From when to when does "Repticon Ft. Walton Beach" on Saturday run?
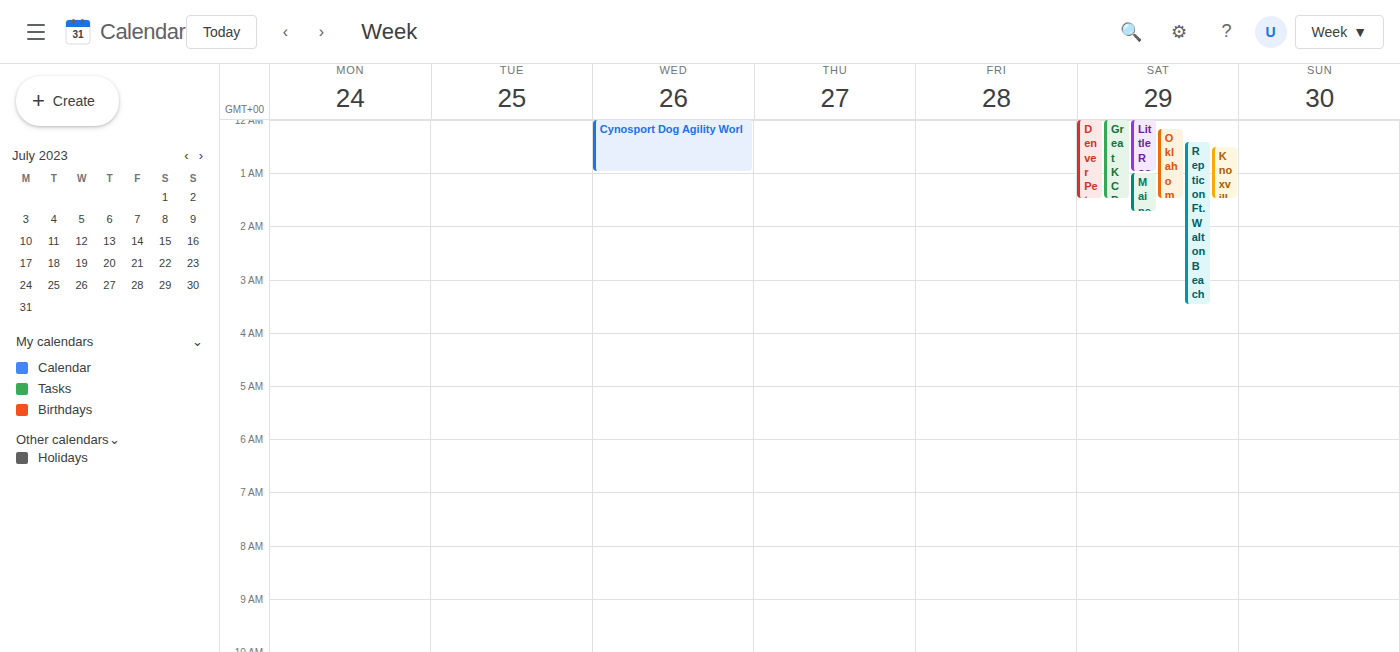
12:25 AM to 3:30 AM